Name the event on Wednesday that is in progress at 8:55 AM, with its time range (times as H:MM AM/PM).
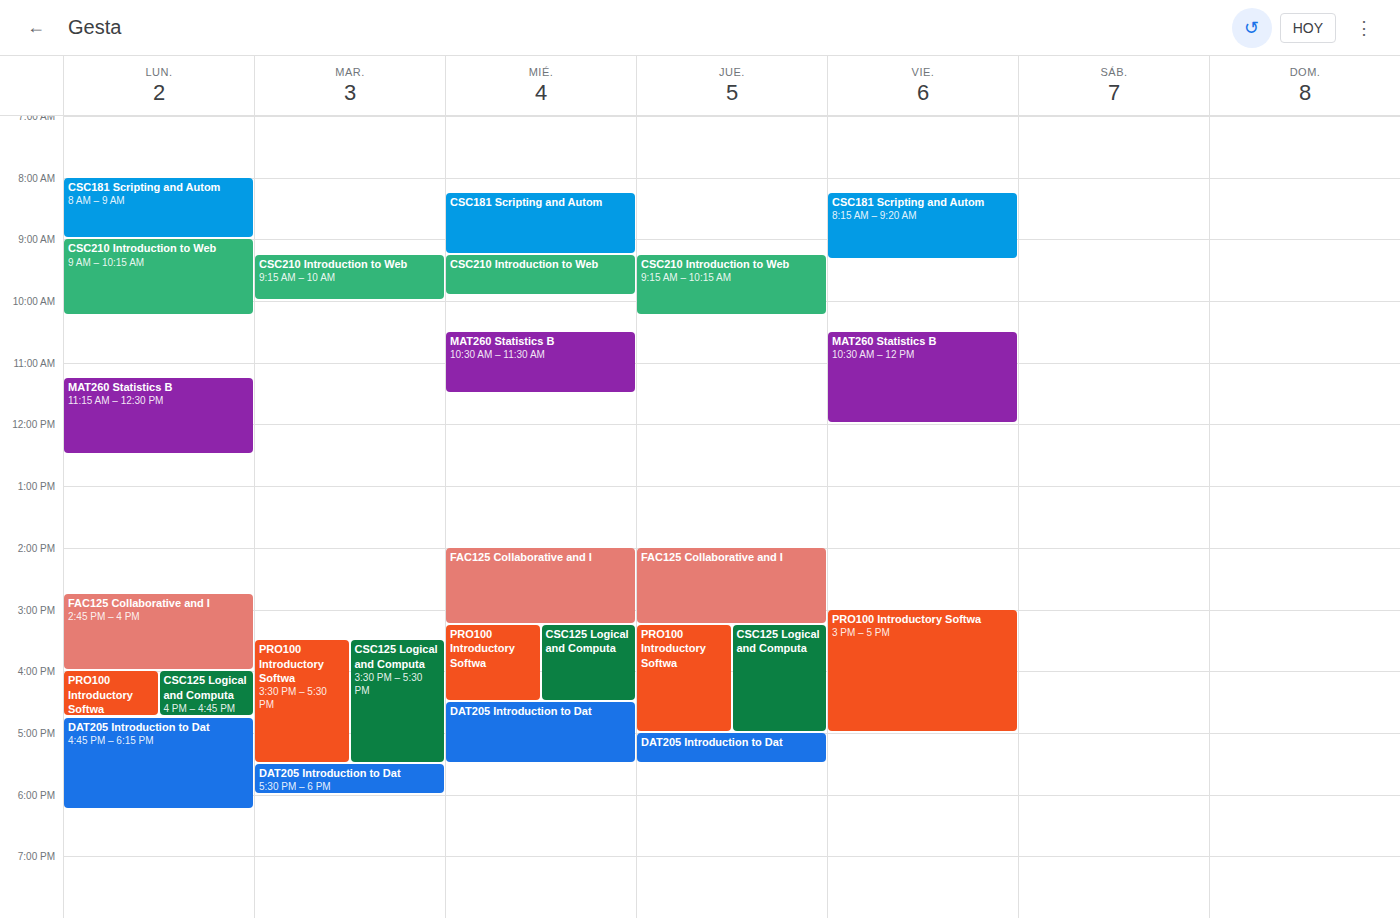
"CSC181 Scripting and Autom", 8:15 AM to 9:15 AM